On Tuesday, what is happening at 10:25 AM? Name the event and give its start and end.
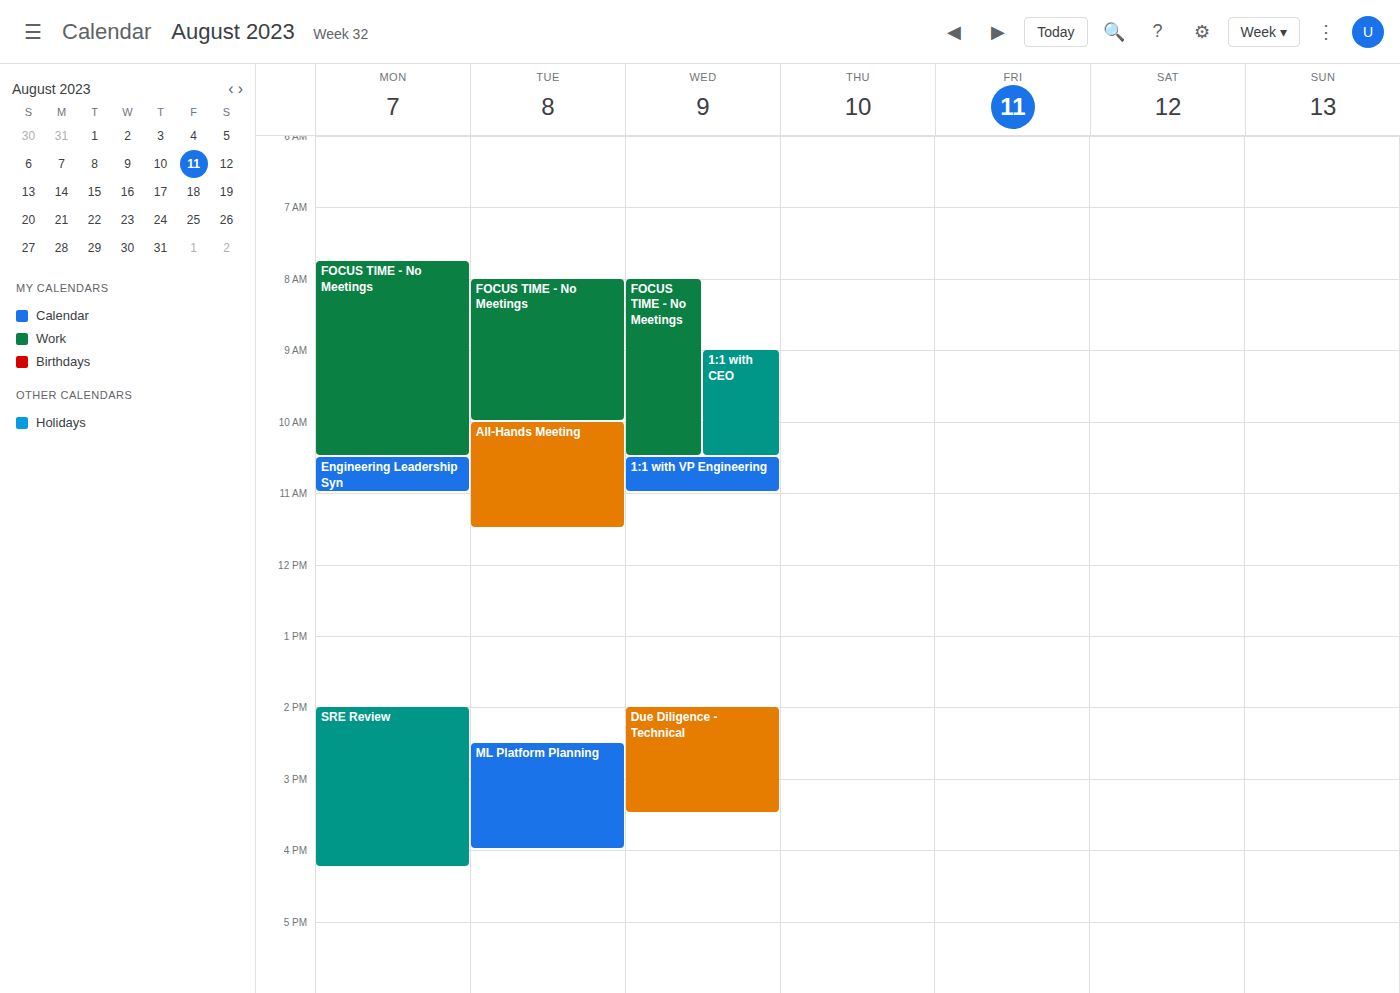
"All-Hands Meeting", 10:00 AM to 11:30 AM